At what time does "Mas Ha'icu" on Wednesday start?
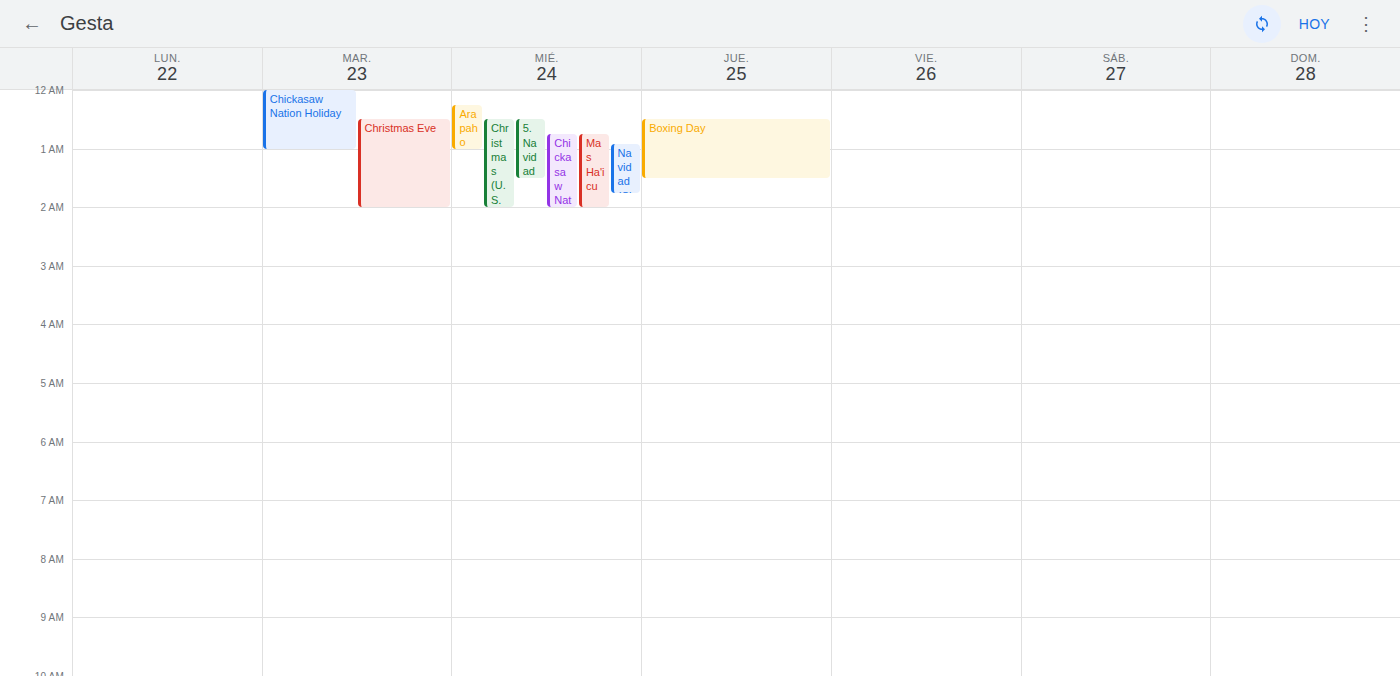
12:45 AM